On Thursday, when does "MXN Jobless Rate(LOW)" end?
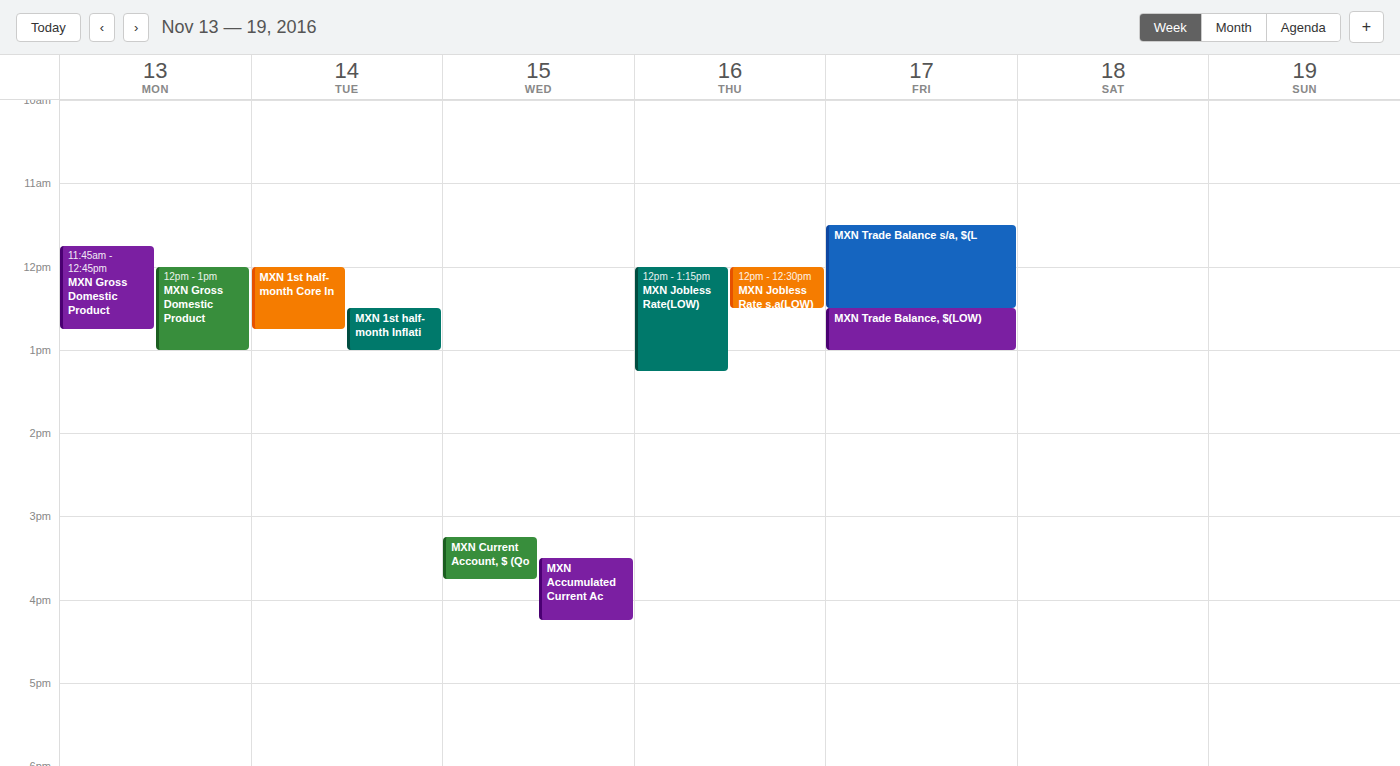
1:15 PM